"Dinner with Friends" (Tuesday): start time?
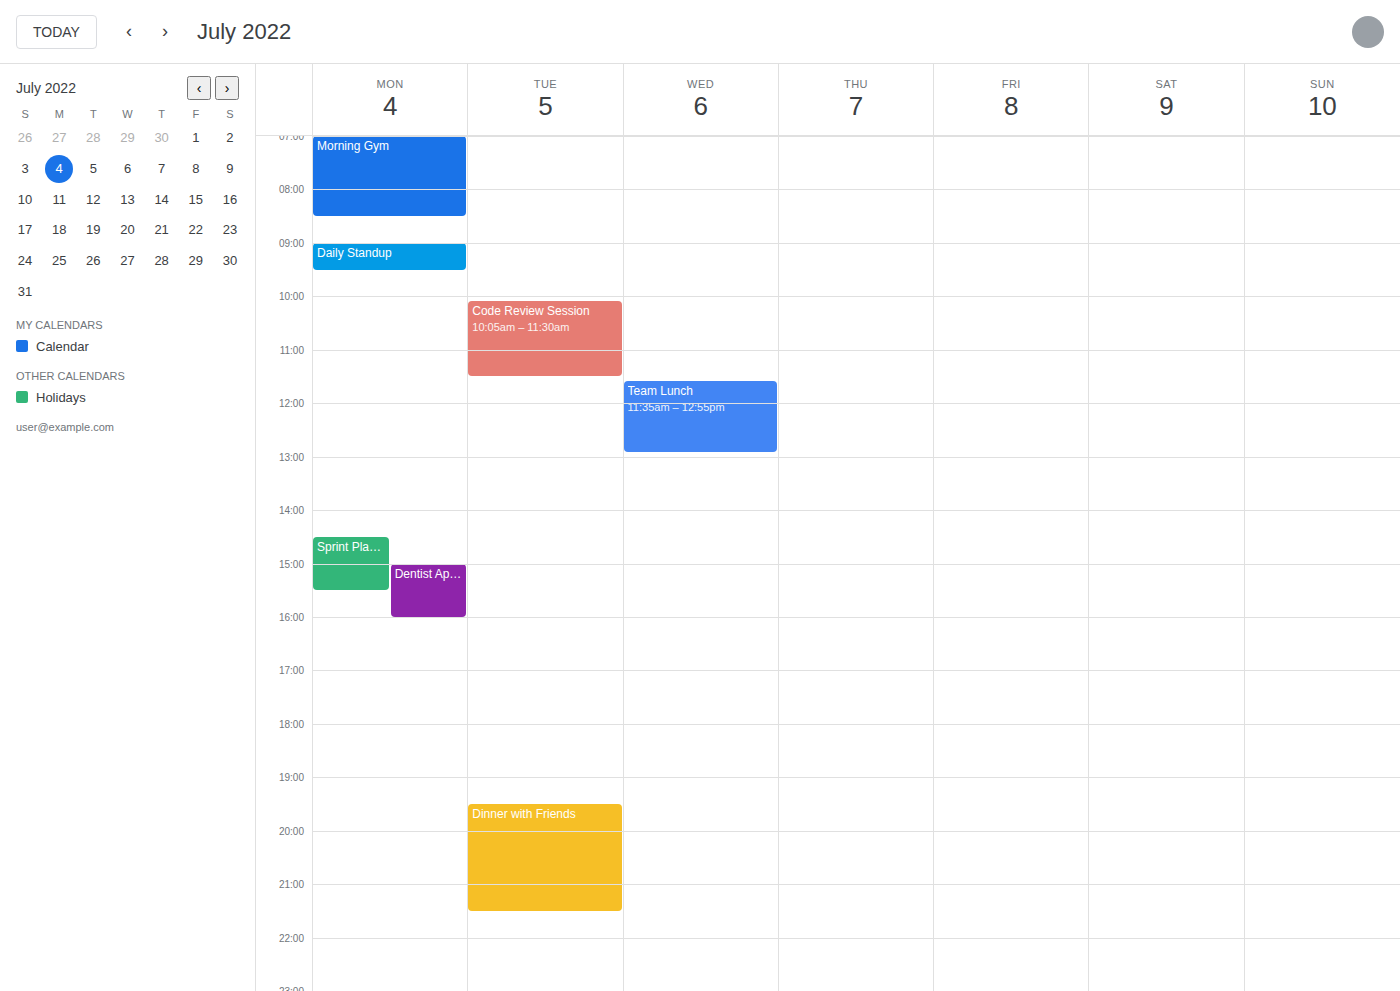
19:30